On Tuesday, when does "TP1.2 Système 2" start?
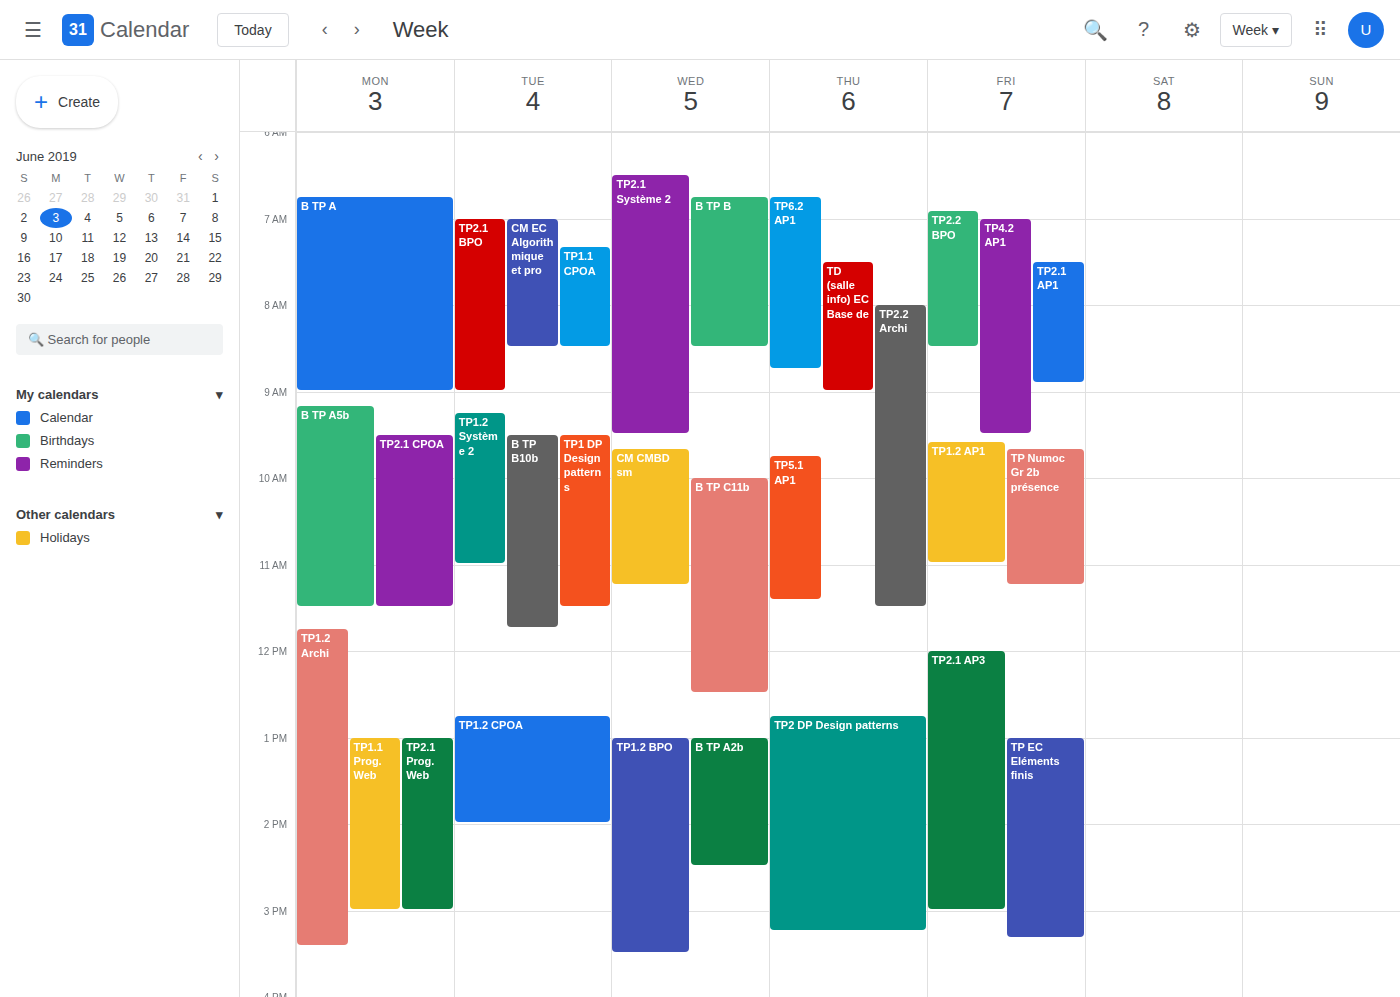
9:15 AM